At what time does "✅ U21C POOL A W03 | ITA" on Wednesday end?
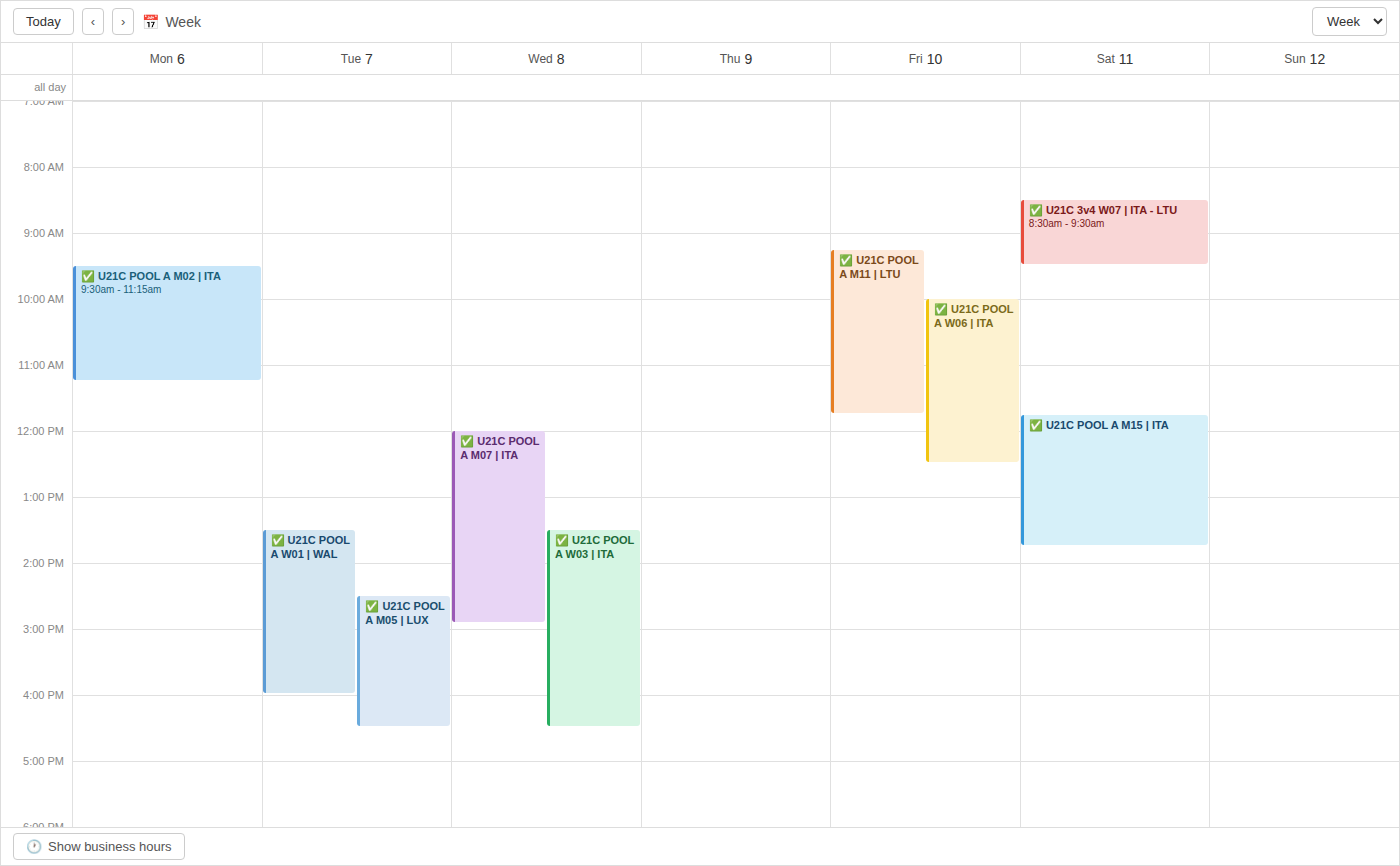
4:30 PM